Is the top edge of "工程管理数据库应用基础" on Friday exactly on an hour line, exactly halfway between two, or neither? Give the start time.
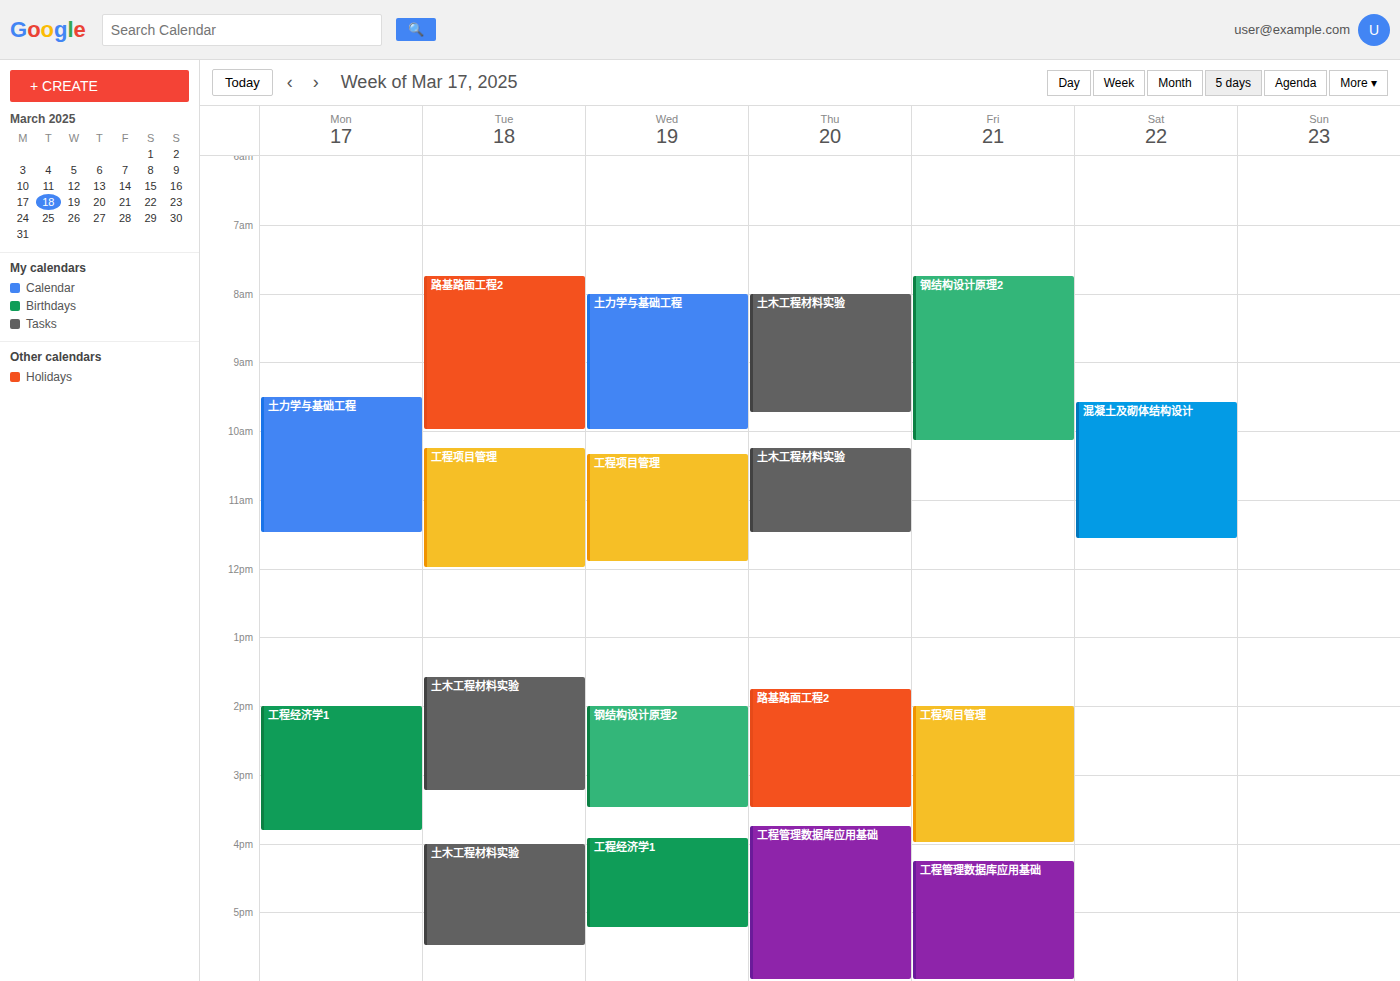
4:15 PM -- neither: a quarter of the way from the 4 PM line to the 5 PM line.